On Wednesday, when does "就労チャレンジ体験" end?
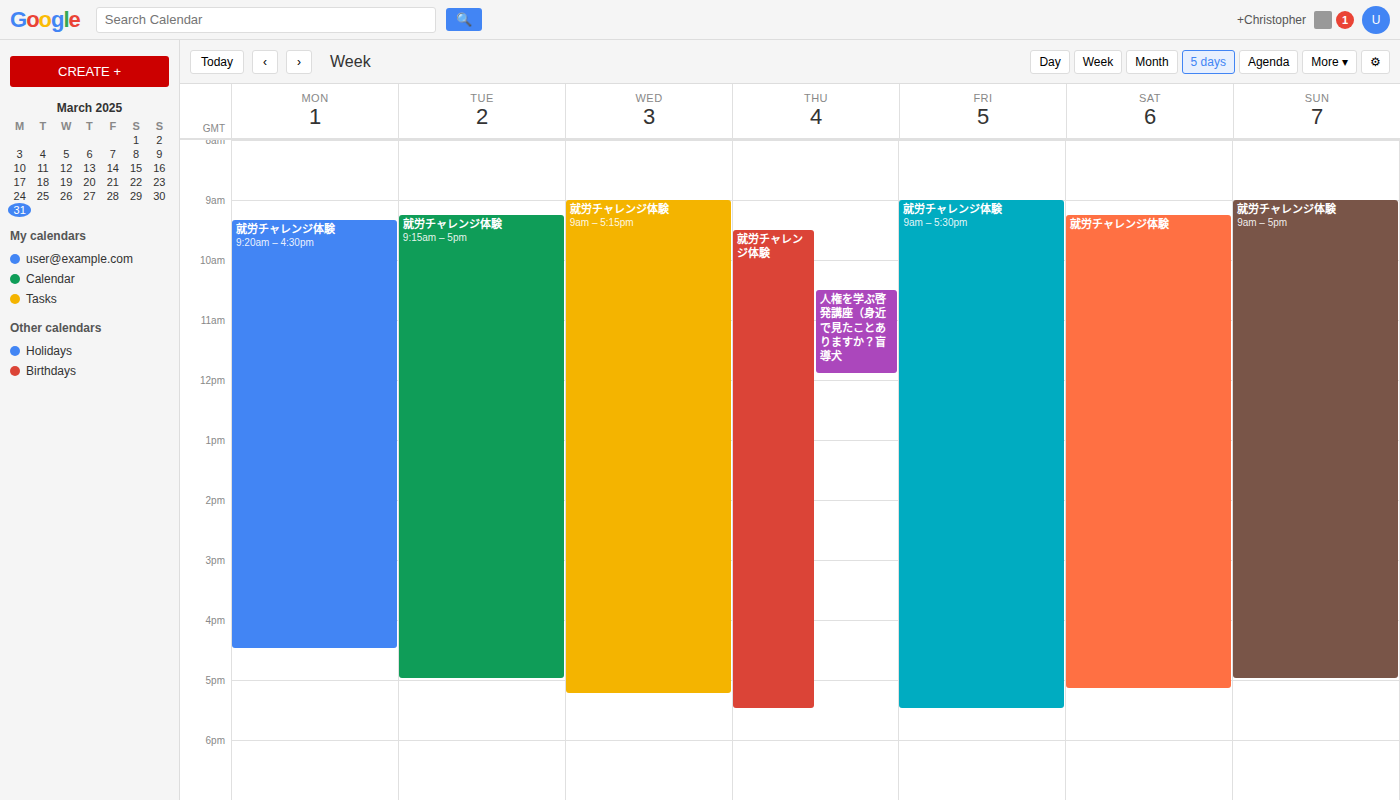
17:15